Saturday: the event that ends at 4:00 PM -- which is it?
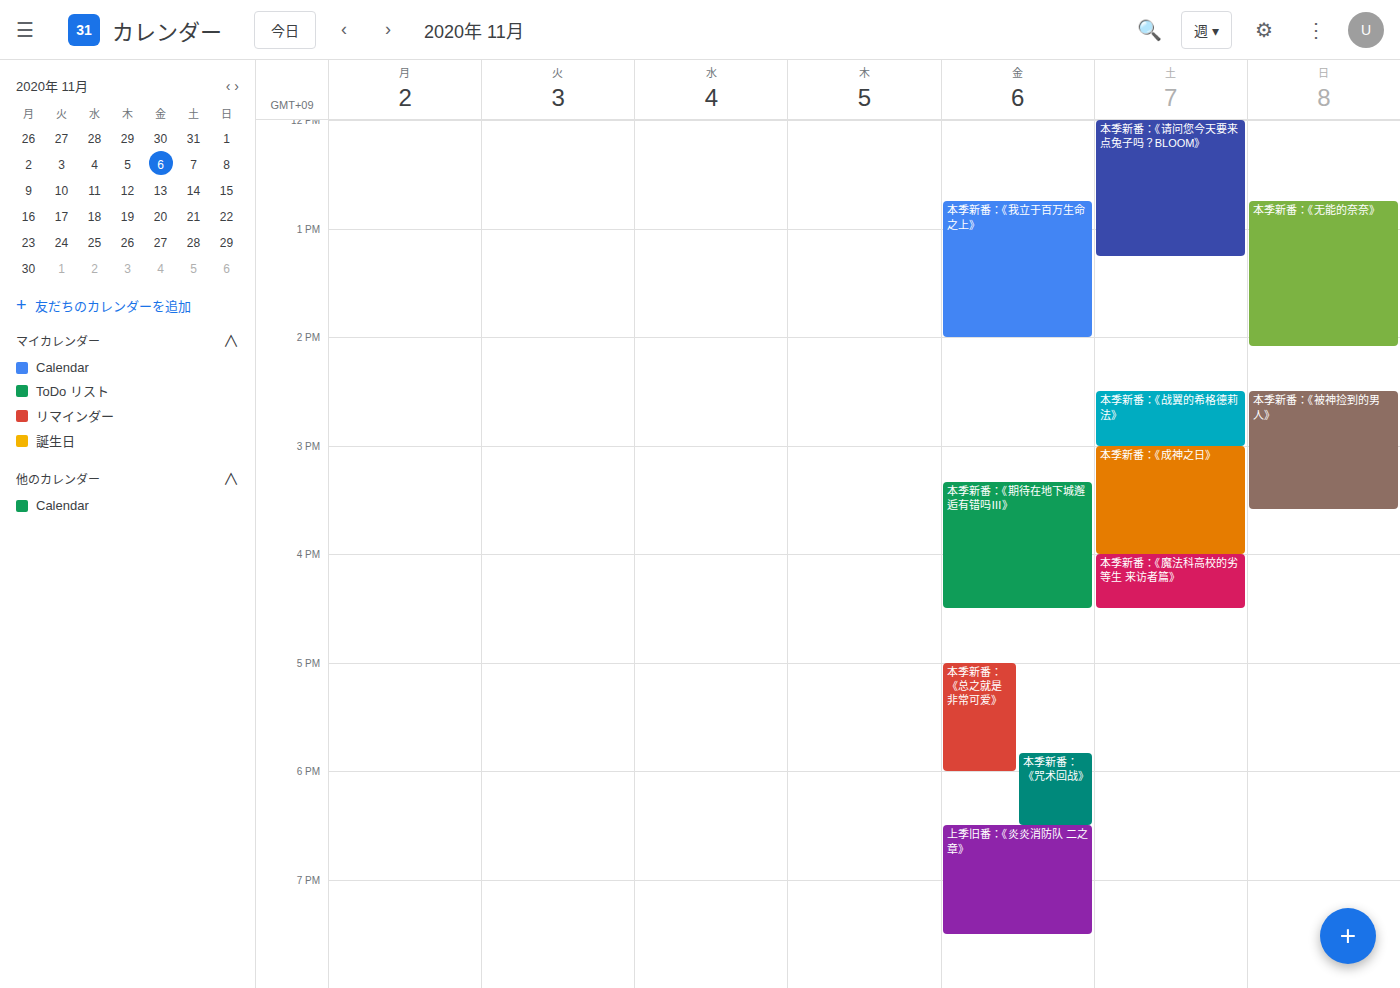
"本季新番：《成神之日》"